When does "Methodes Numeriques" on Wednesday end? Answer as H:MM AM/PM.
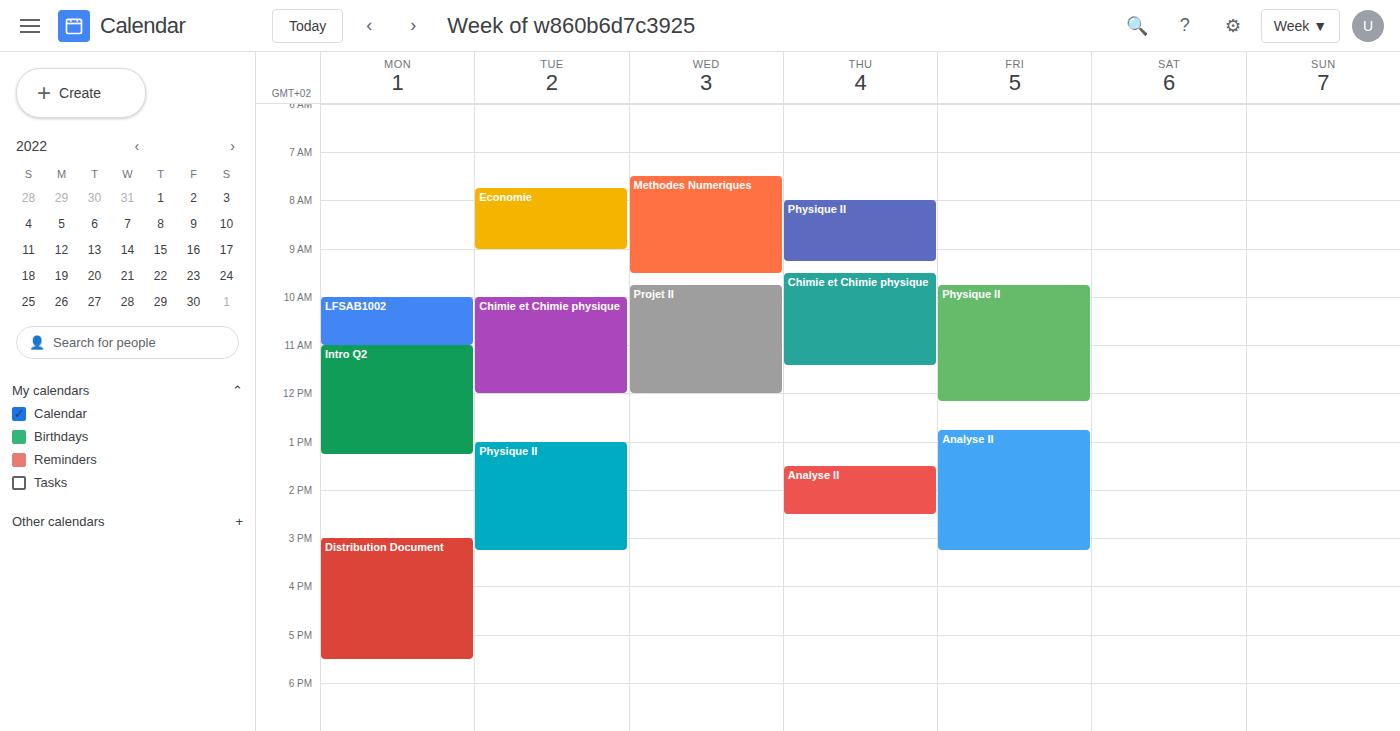
9:30 AM